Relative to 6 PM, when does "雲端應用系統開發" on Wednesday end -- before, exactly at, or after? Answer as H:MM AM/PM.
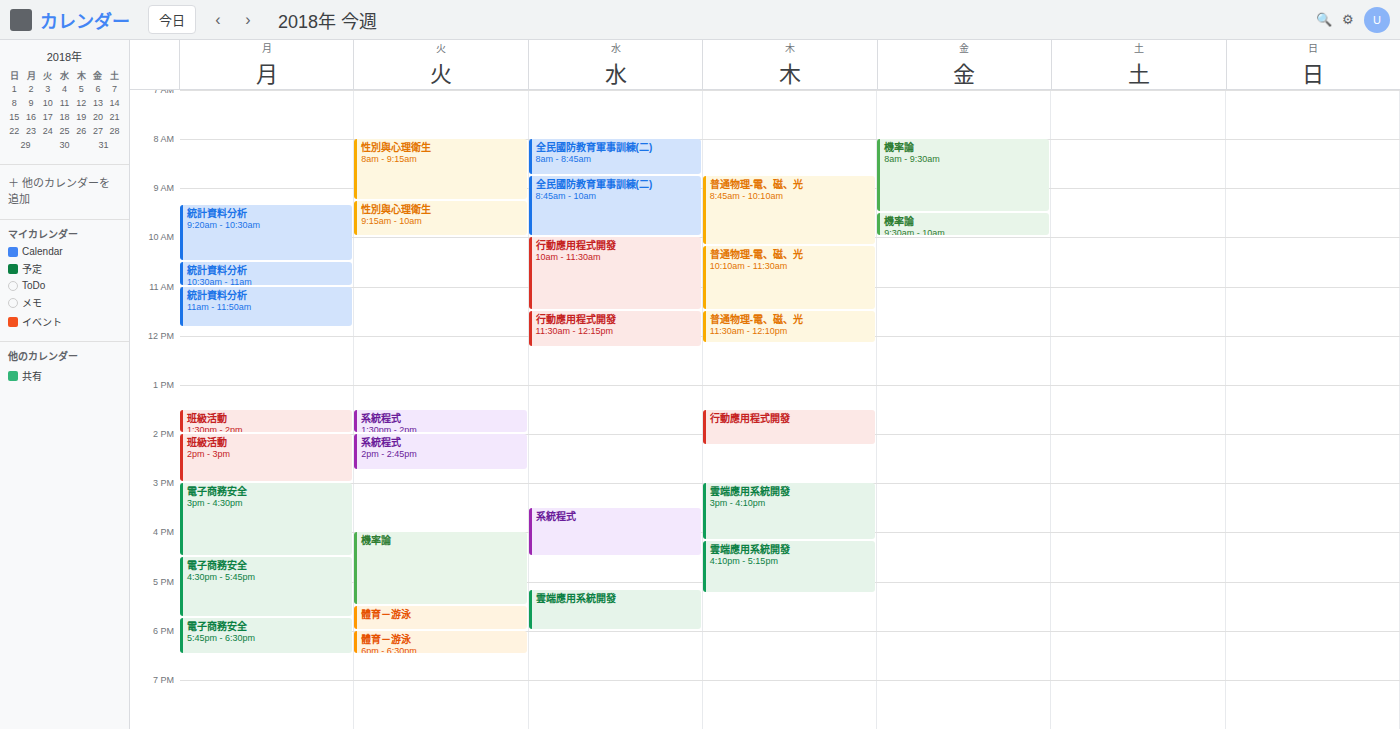
6:00 PM -- exactly at 6 PM, on the 6 PM line.